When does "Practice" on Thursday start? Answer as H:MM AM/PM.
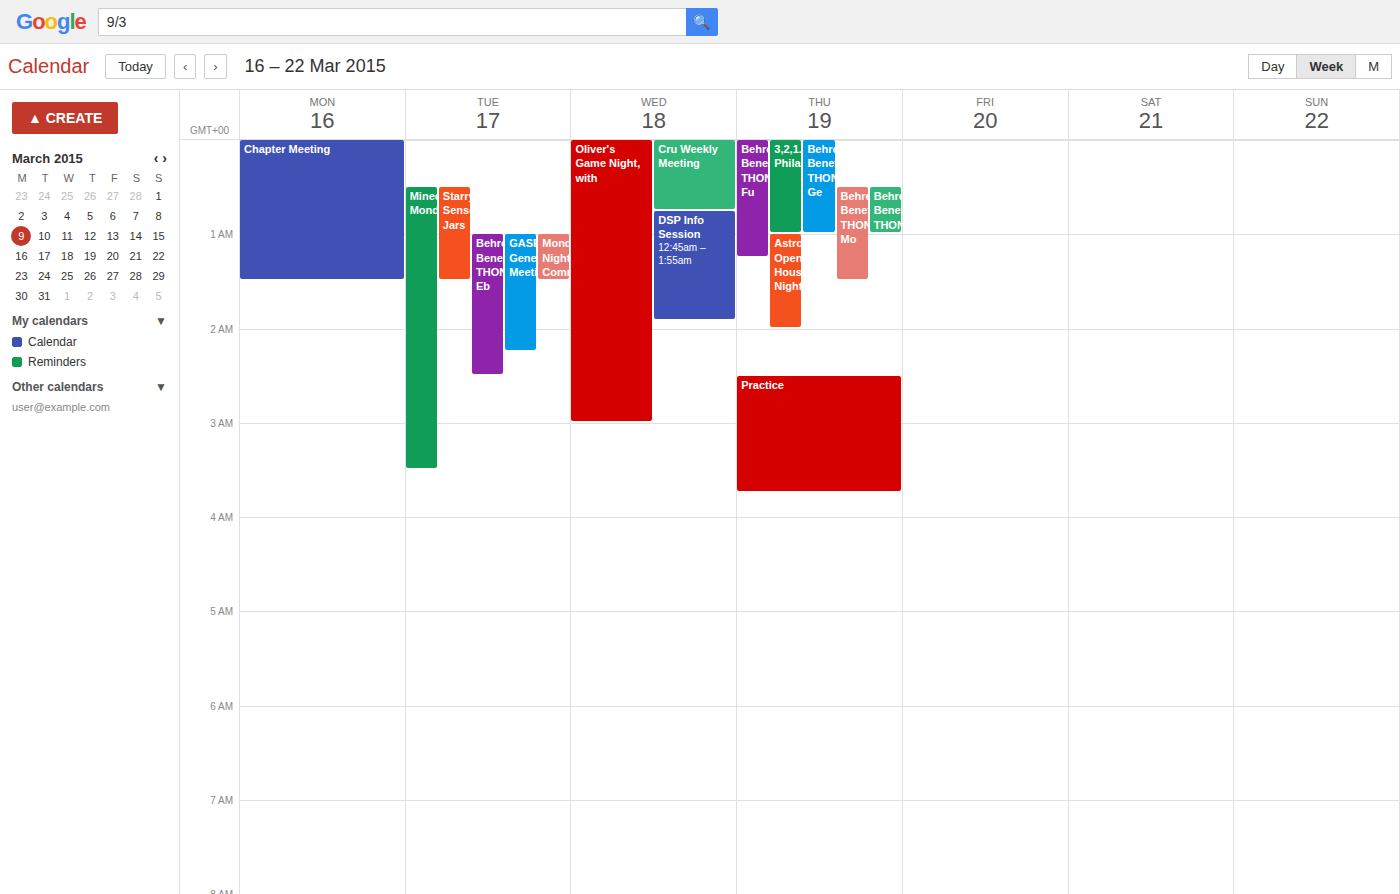
2:30 AM